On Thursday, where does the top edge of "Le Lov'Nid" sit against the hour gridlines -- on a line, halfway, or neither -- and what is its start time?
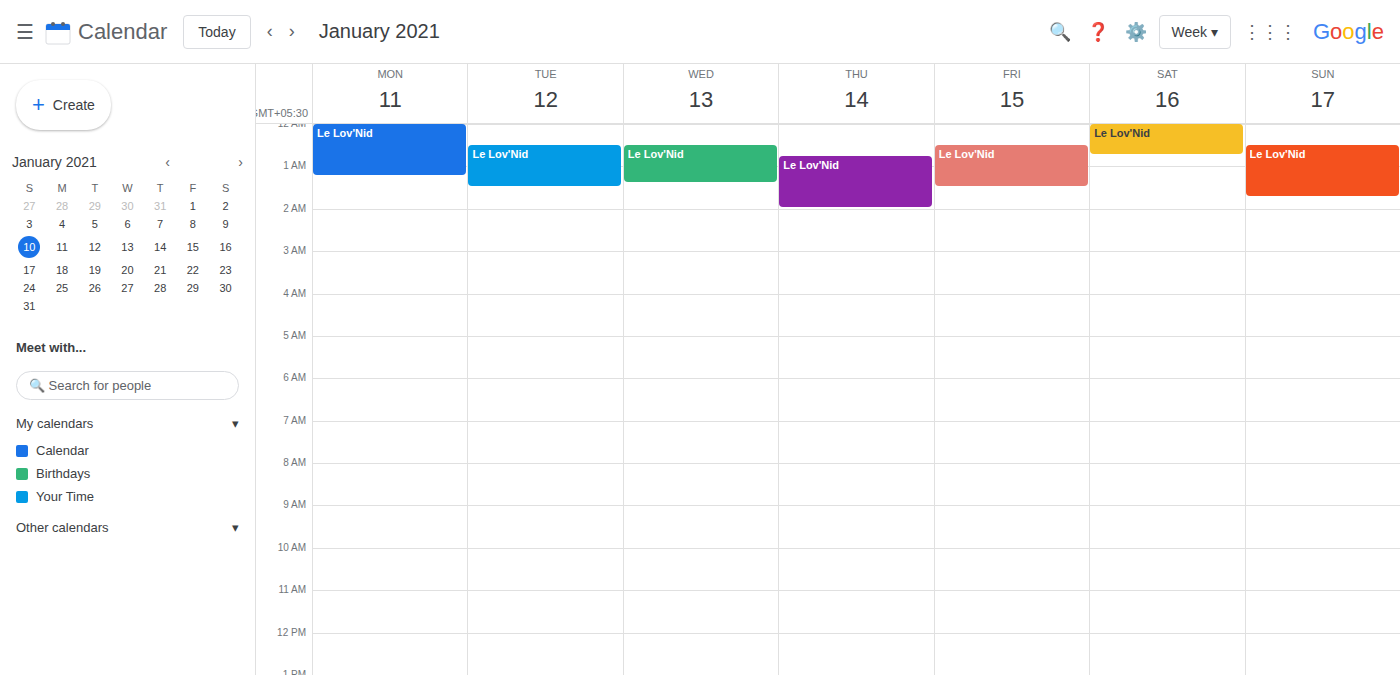
12:45 AM -- neither: three quarters of the way from the 12 AM line to the 1 AM line.